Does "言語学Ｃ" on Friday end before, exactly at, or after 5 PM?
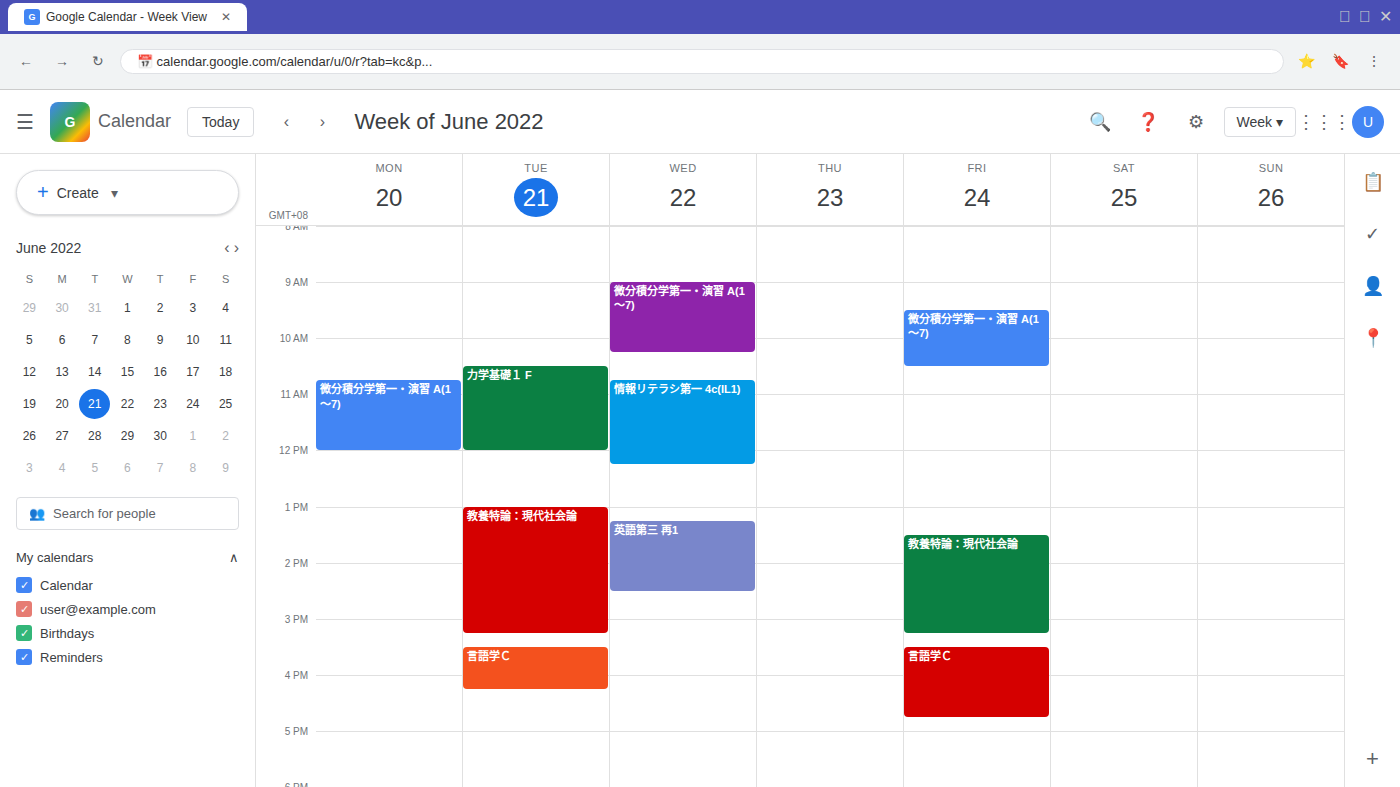
4:45 PM -- before 5 PM, 15 minutes above the 5 PM line.